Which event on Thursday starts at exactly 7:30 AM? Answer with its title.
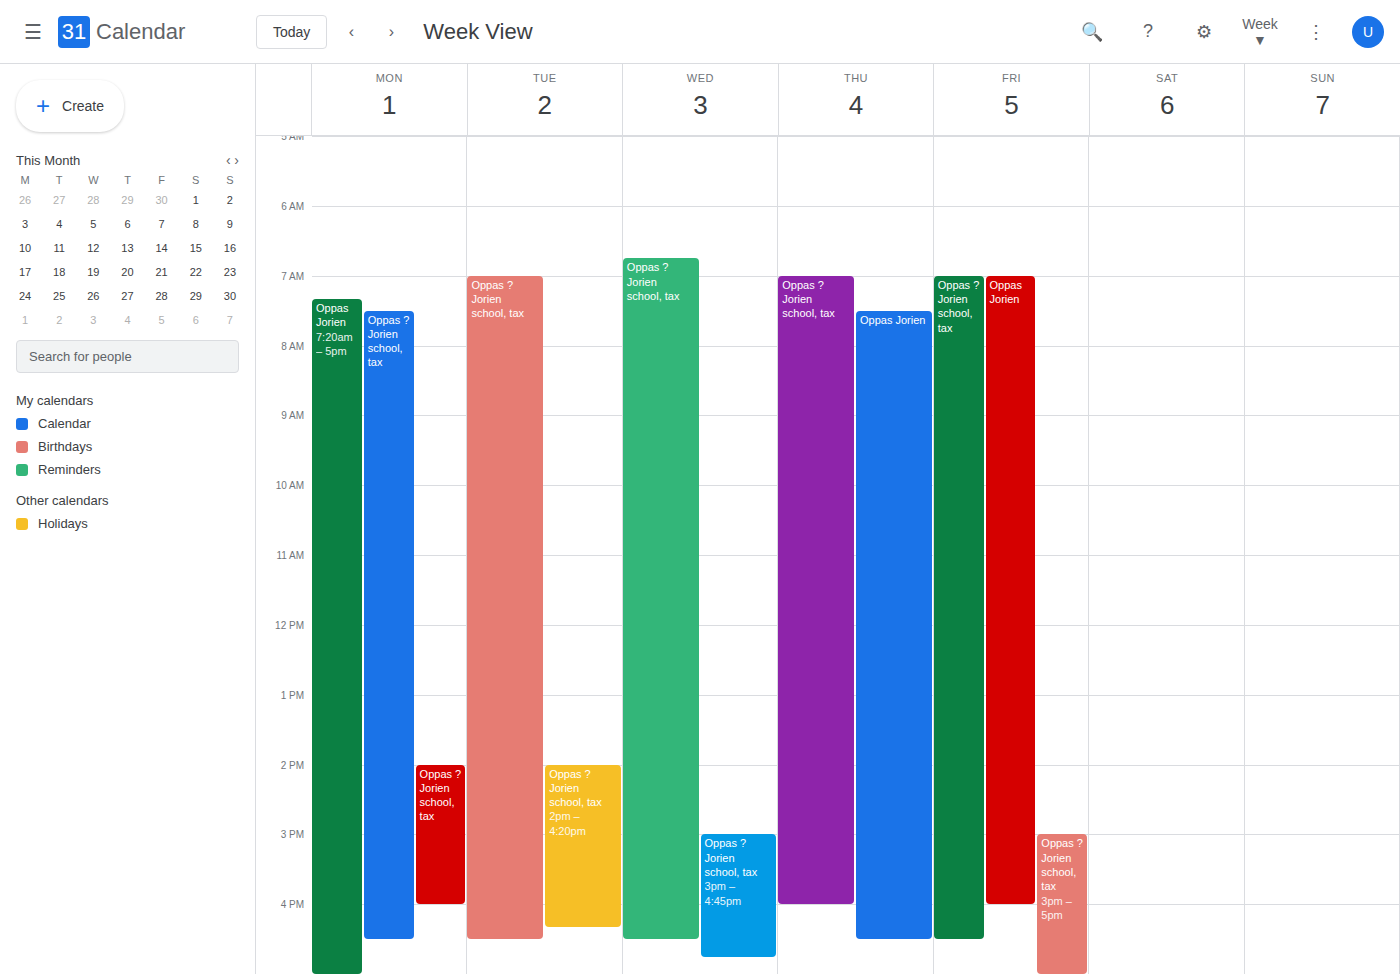
"Oppas Jorien"